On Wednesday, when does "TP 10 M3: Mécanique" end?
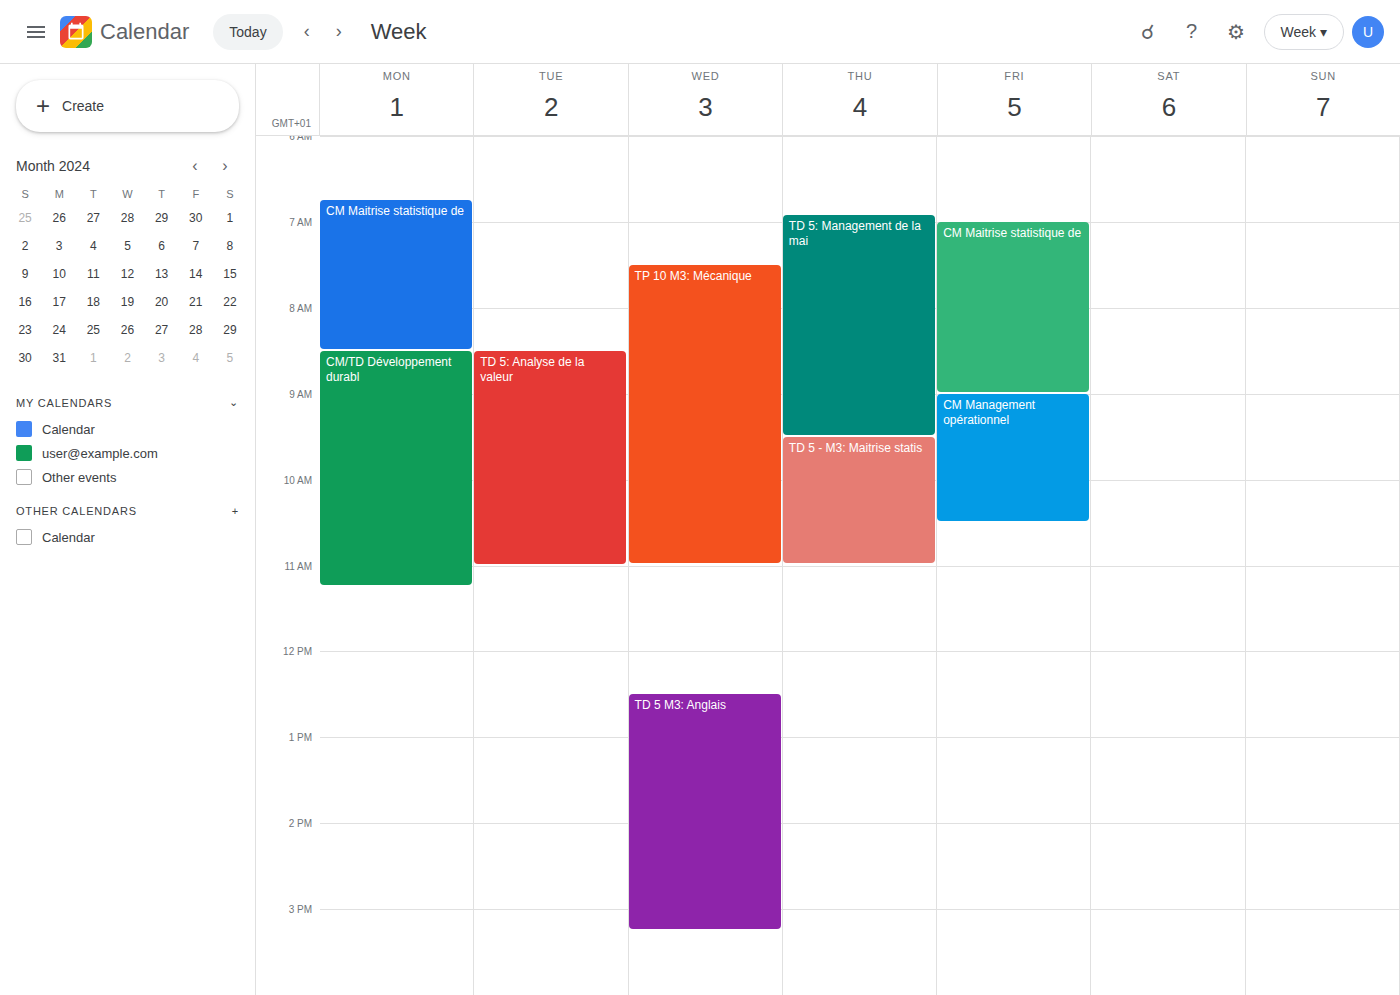
11:00 AM